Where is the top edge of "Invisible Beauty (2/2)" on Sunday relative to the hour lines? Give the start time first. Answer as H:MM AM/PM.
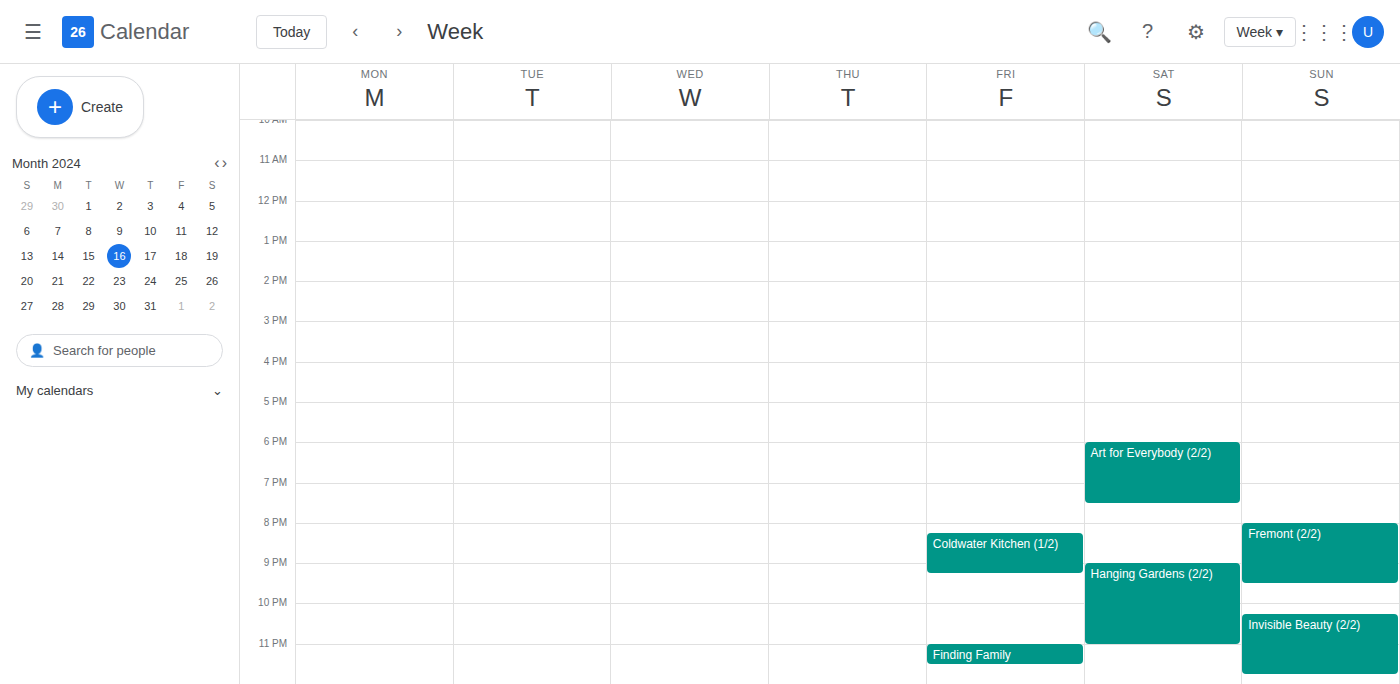
10:15 PM -- neither: a quarter of the way from the 10 PM line to the 11 PM line.